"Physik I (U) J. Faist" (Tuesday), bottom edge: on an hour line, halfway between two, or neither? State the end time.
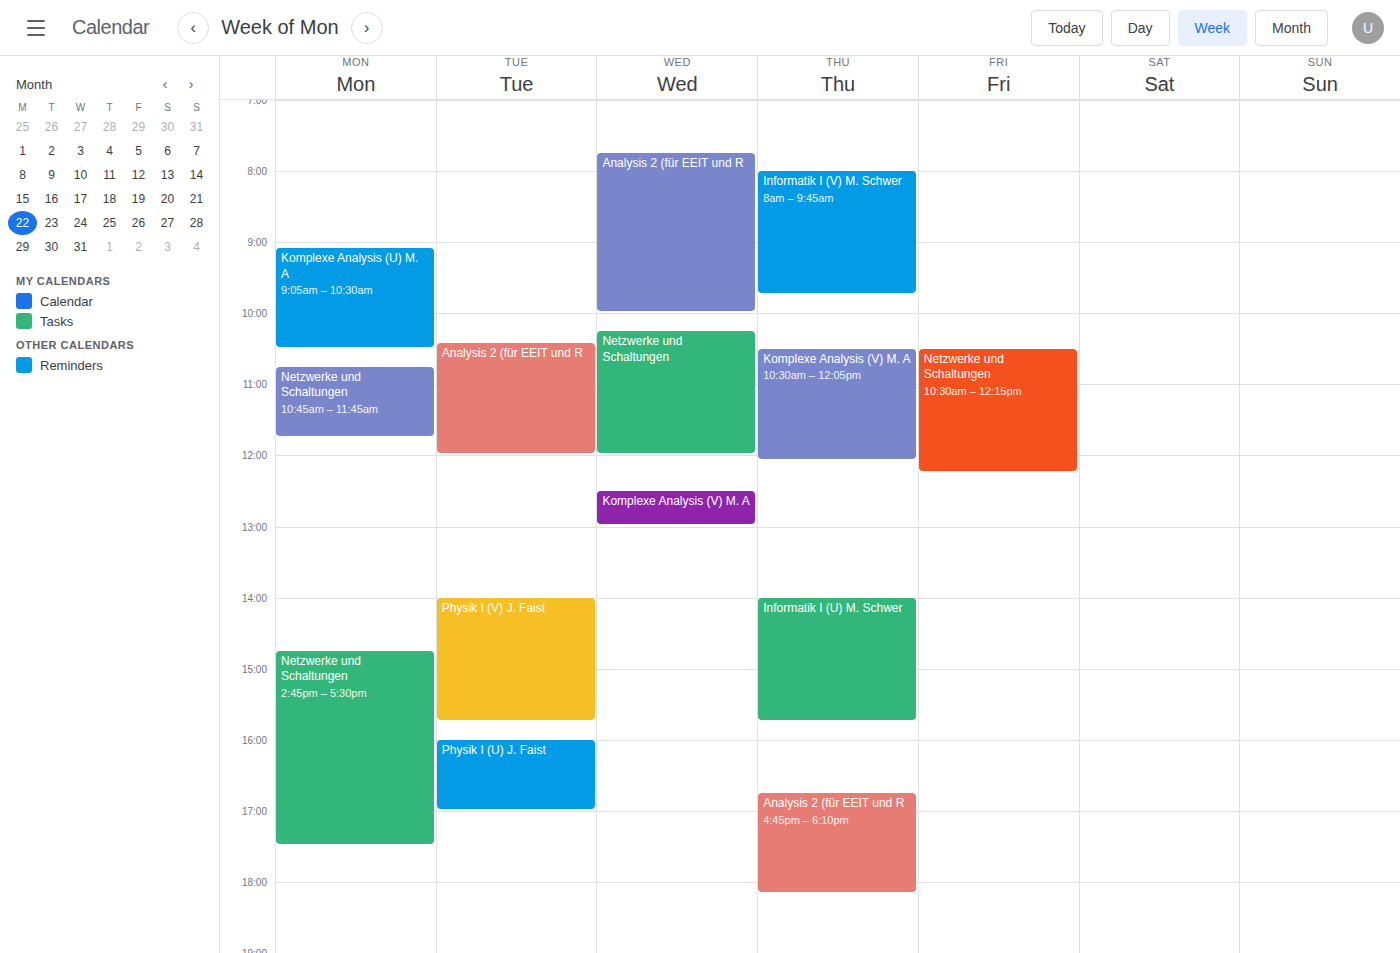
5:00 PM -- exactly on the 5 PM line.